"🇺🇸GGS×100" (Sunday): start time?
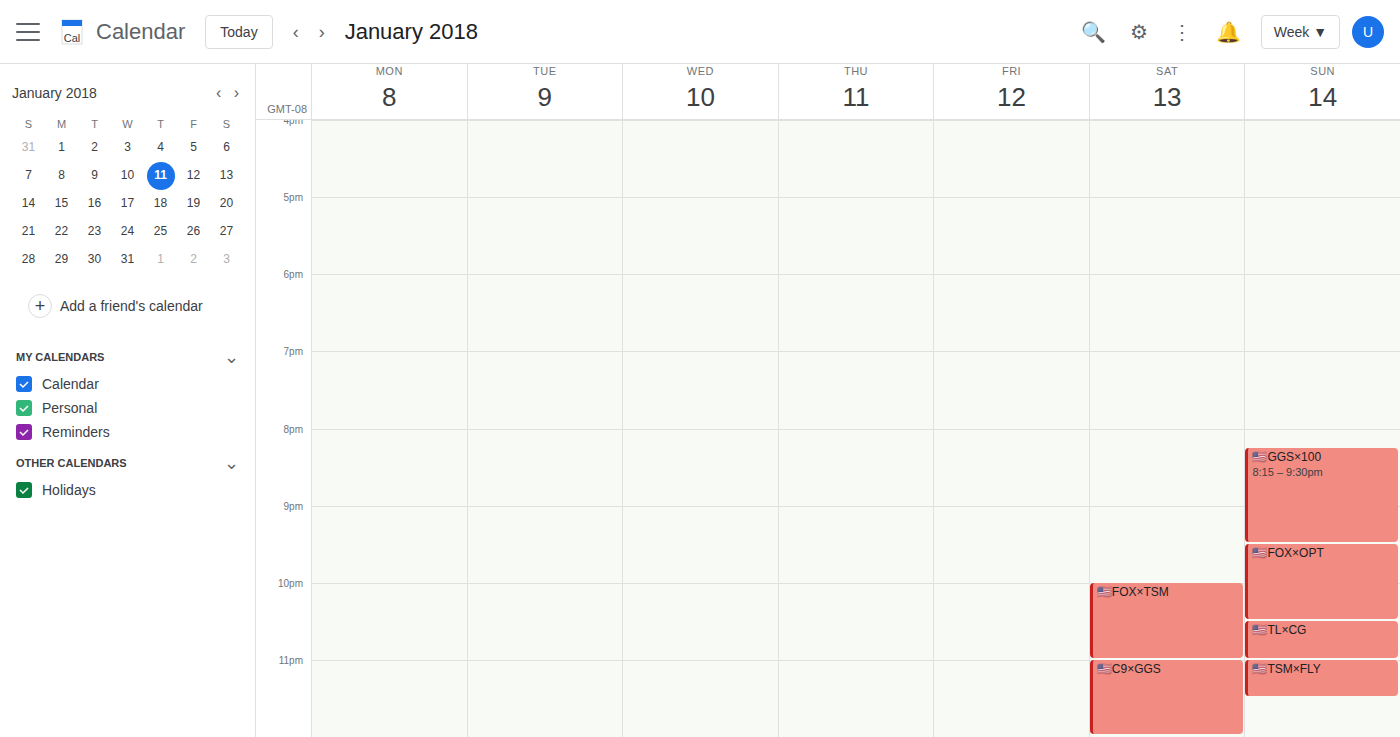
8:15 PM